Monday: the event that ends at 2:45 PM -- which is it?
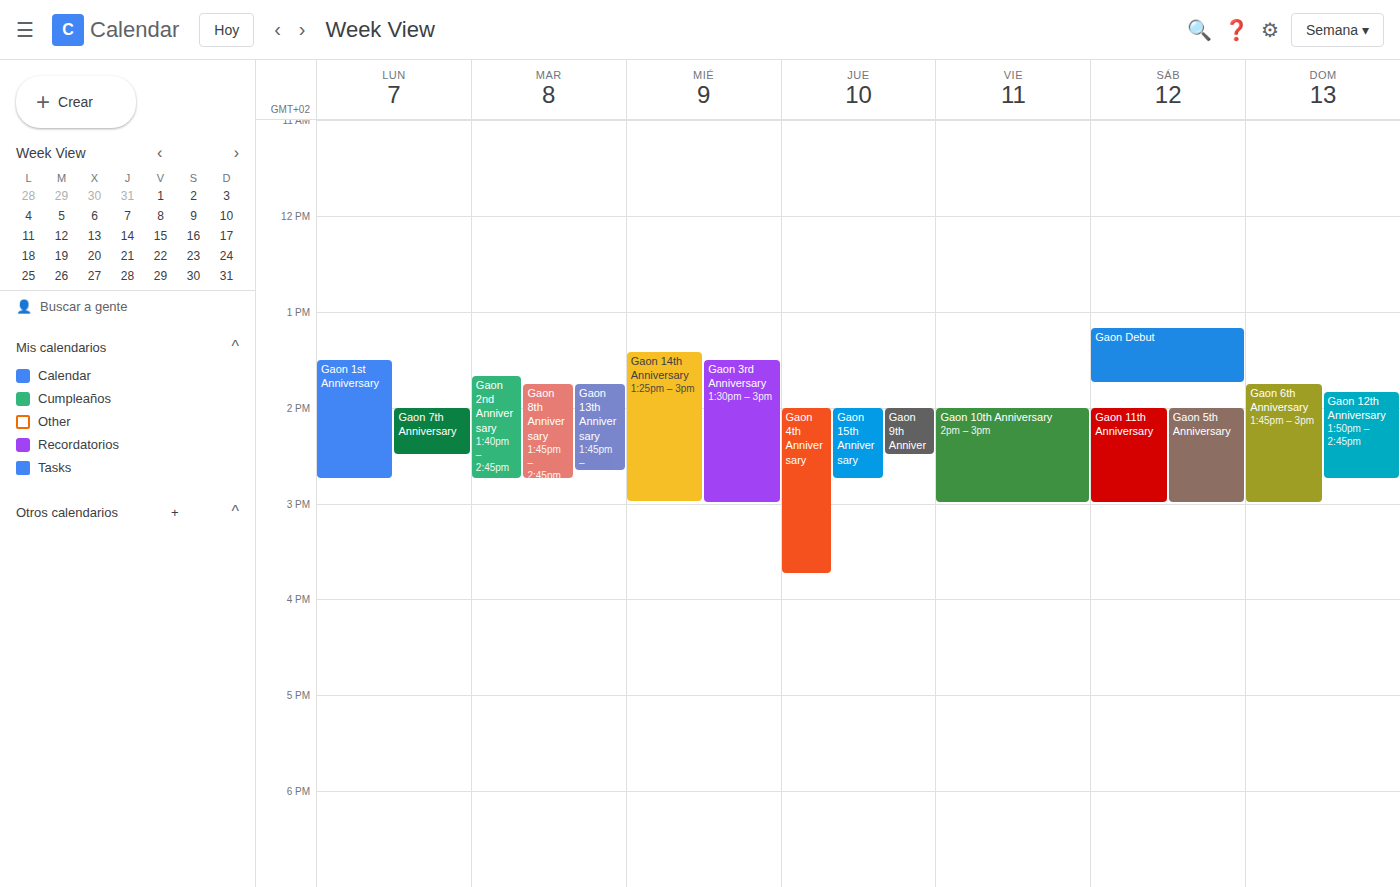
"Gaon 1st Anniversary"